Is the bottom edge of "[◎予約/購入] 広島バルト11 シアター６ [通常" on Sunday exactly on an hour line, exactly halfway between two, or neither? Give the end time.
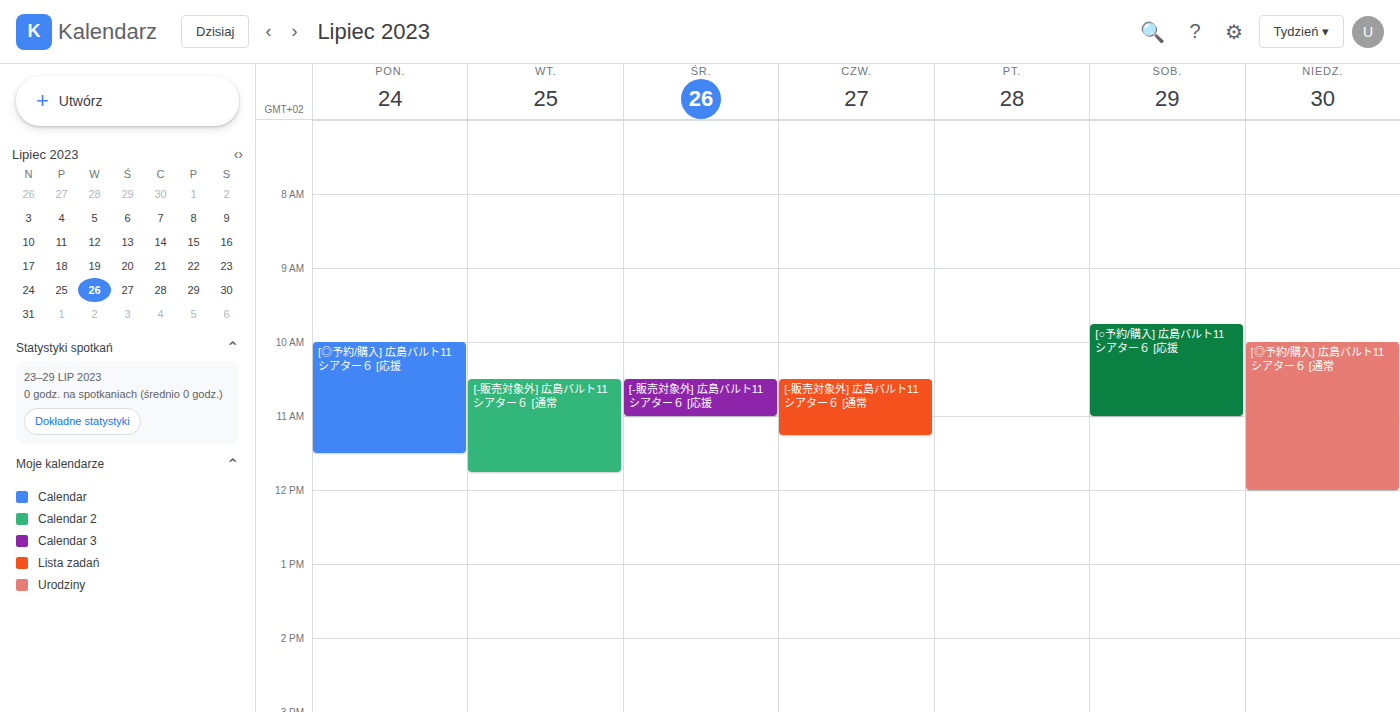
12:00 PM -- exactly on the 12 PM line.